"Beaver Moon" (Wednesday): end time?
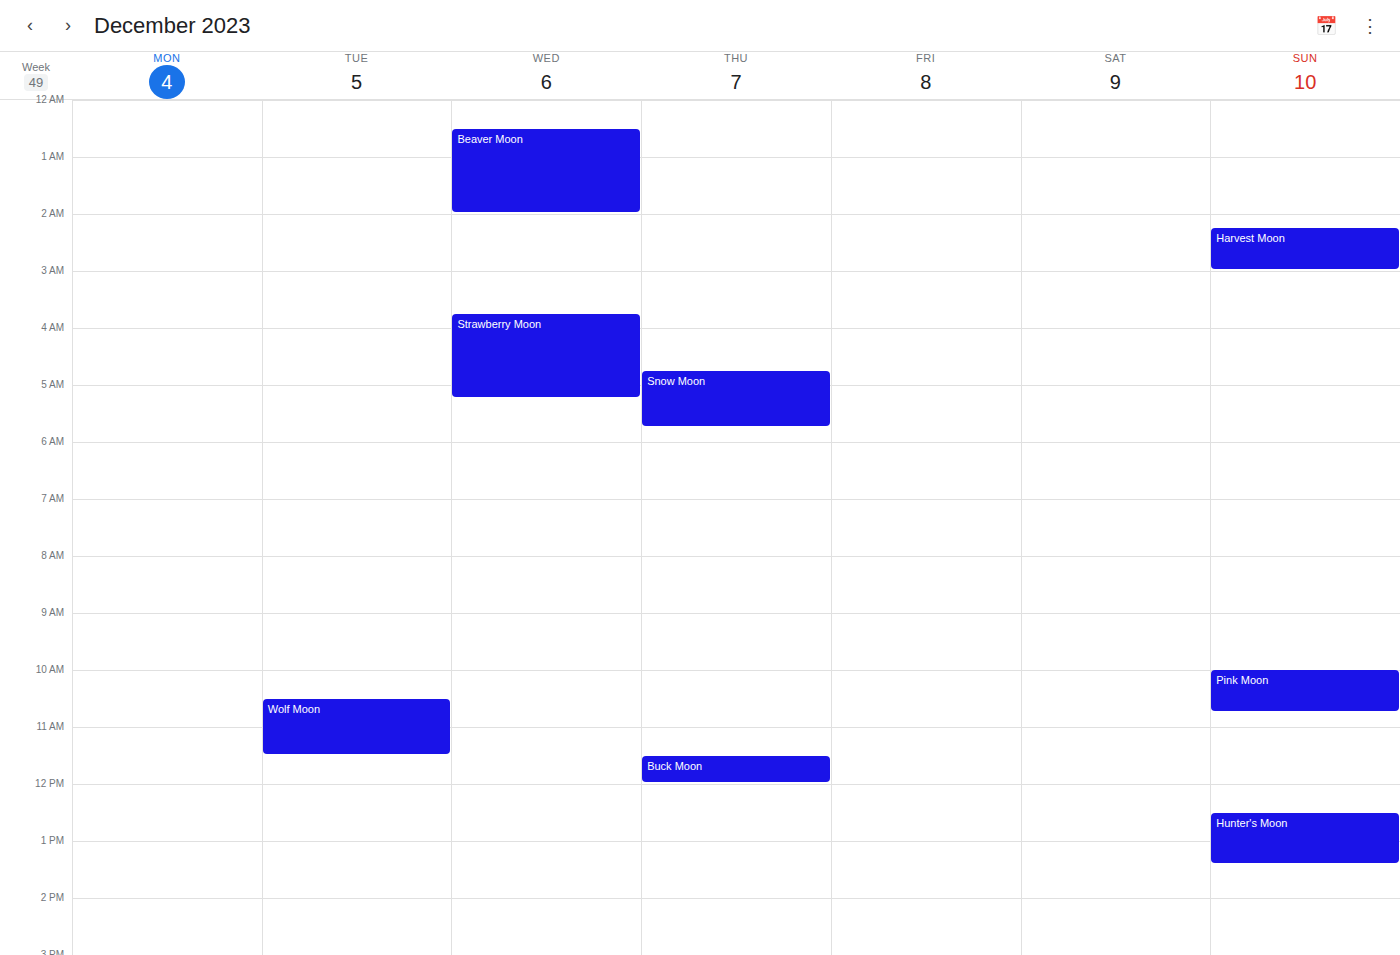
2:00 AM